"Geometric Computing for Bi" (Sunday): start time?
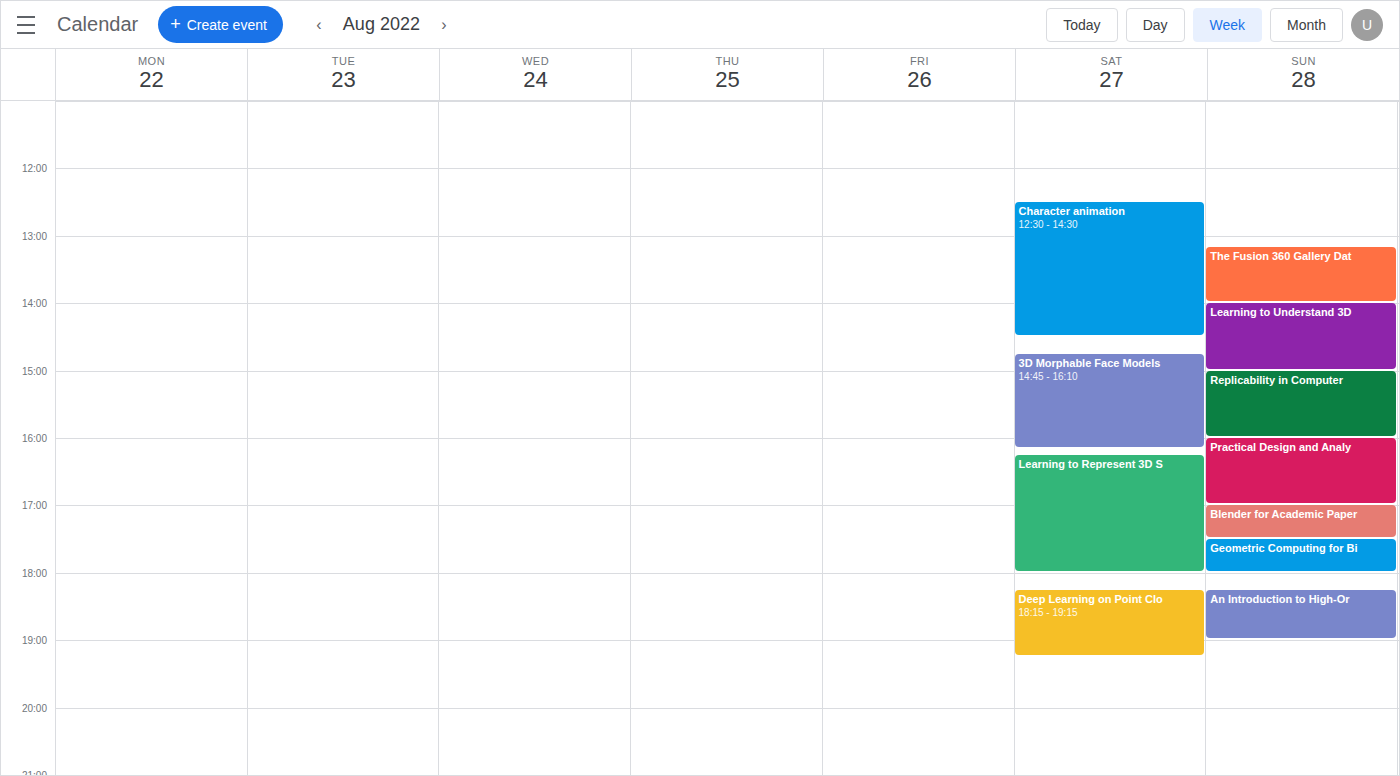
5:30 PM